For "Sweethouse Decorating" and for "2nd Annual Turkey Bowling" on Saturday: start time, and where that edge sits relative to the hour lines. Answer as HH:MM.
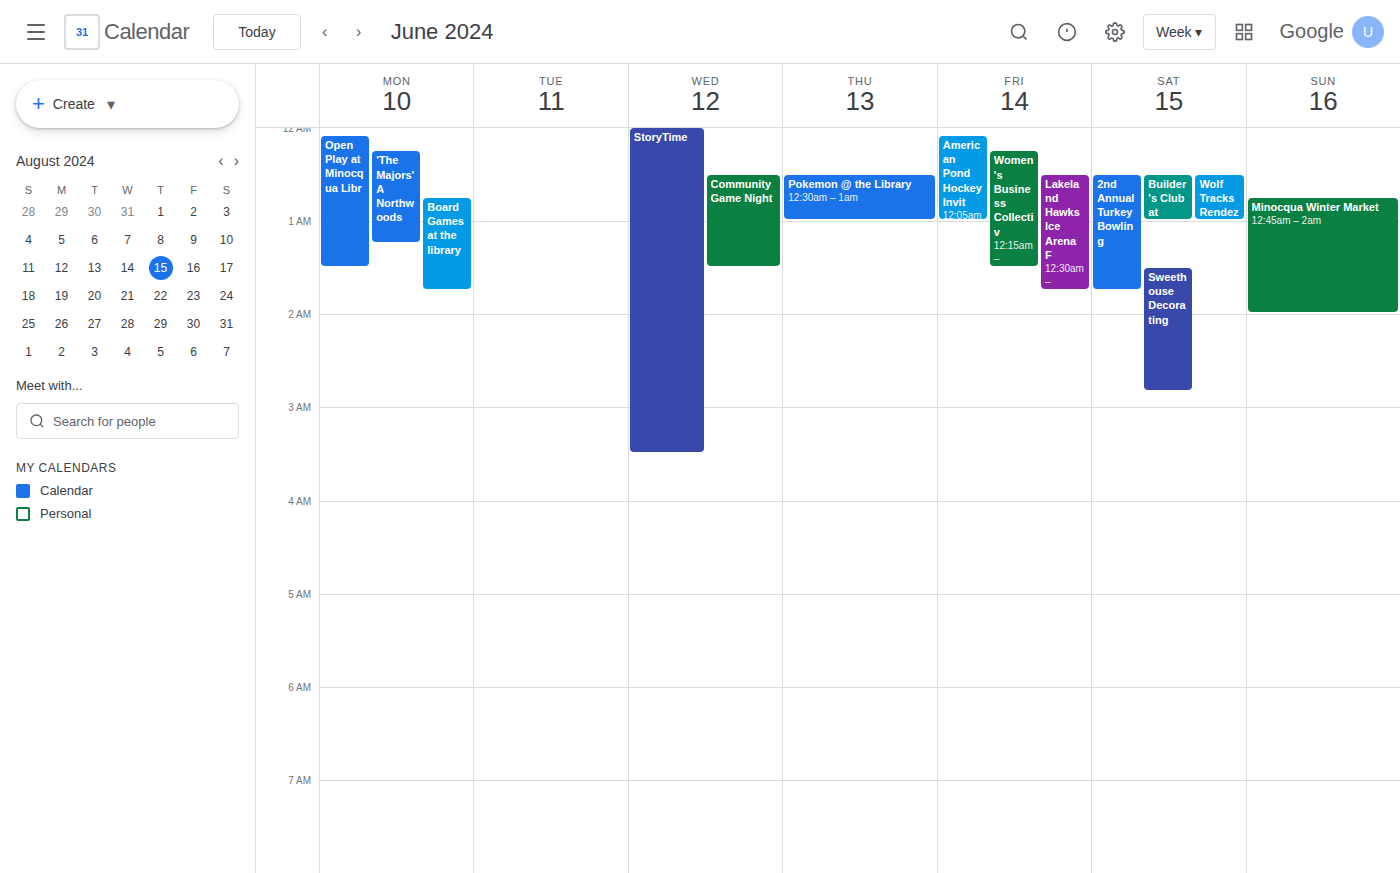
"Sweethouse Decorating": 01:30, halfway between the 01:00 and 02:00 lines. "2nd Annual Turkey Bowling": 00:30, halfway between the 00:00 and 01:00 lines.